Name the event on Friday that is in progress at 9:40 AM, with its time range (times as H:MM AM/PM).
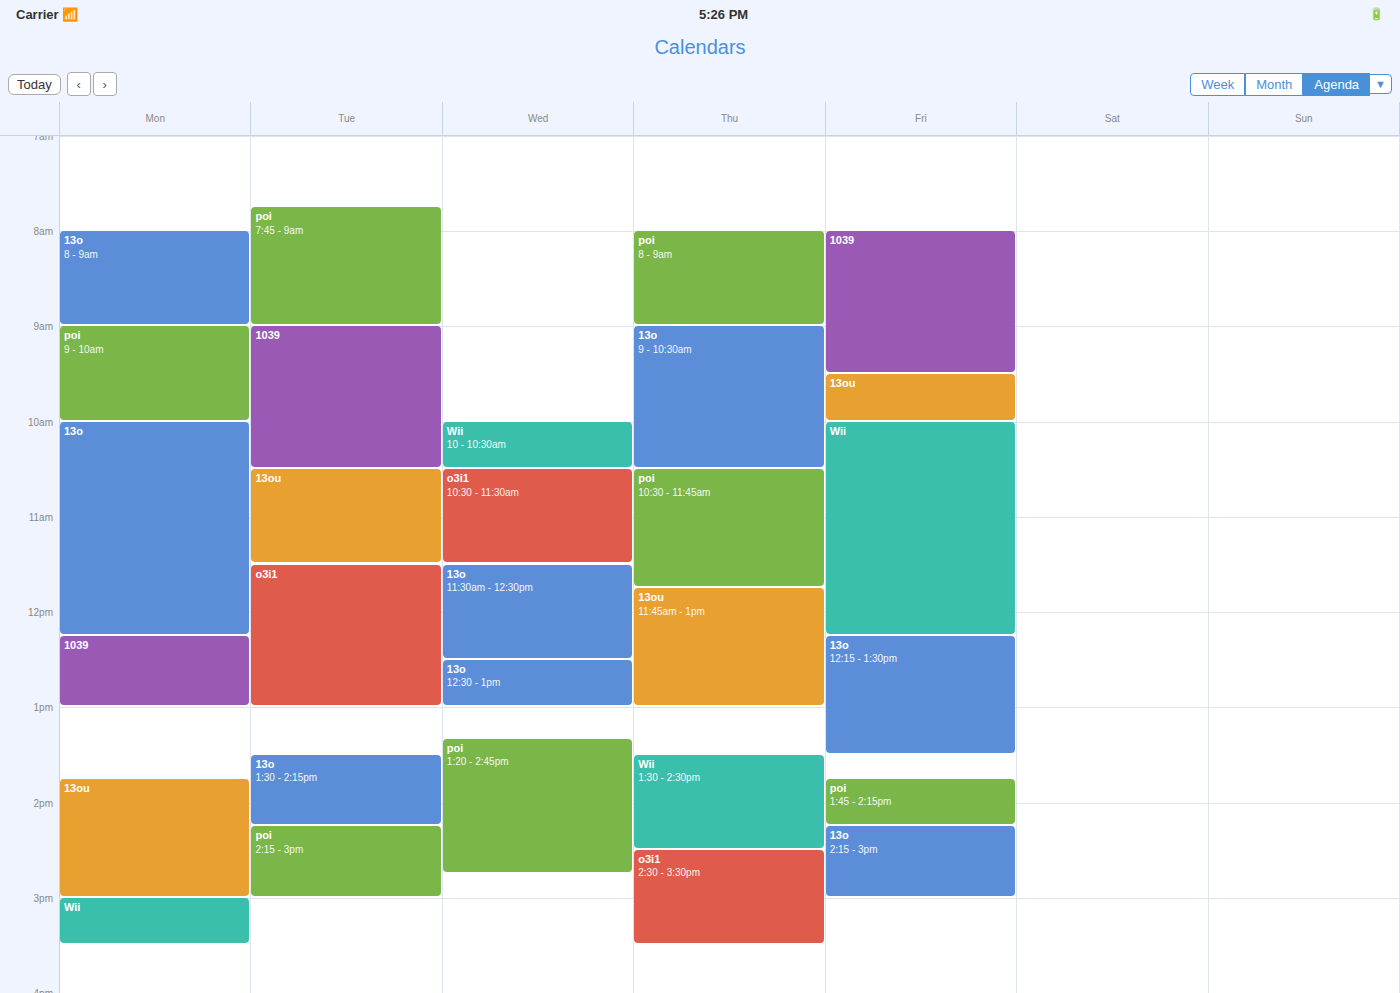
"13ou", 9:30 AM to 10:00 AM